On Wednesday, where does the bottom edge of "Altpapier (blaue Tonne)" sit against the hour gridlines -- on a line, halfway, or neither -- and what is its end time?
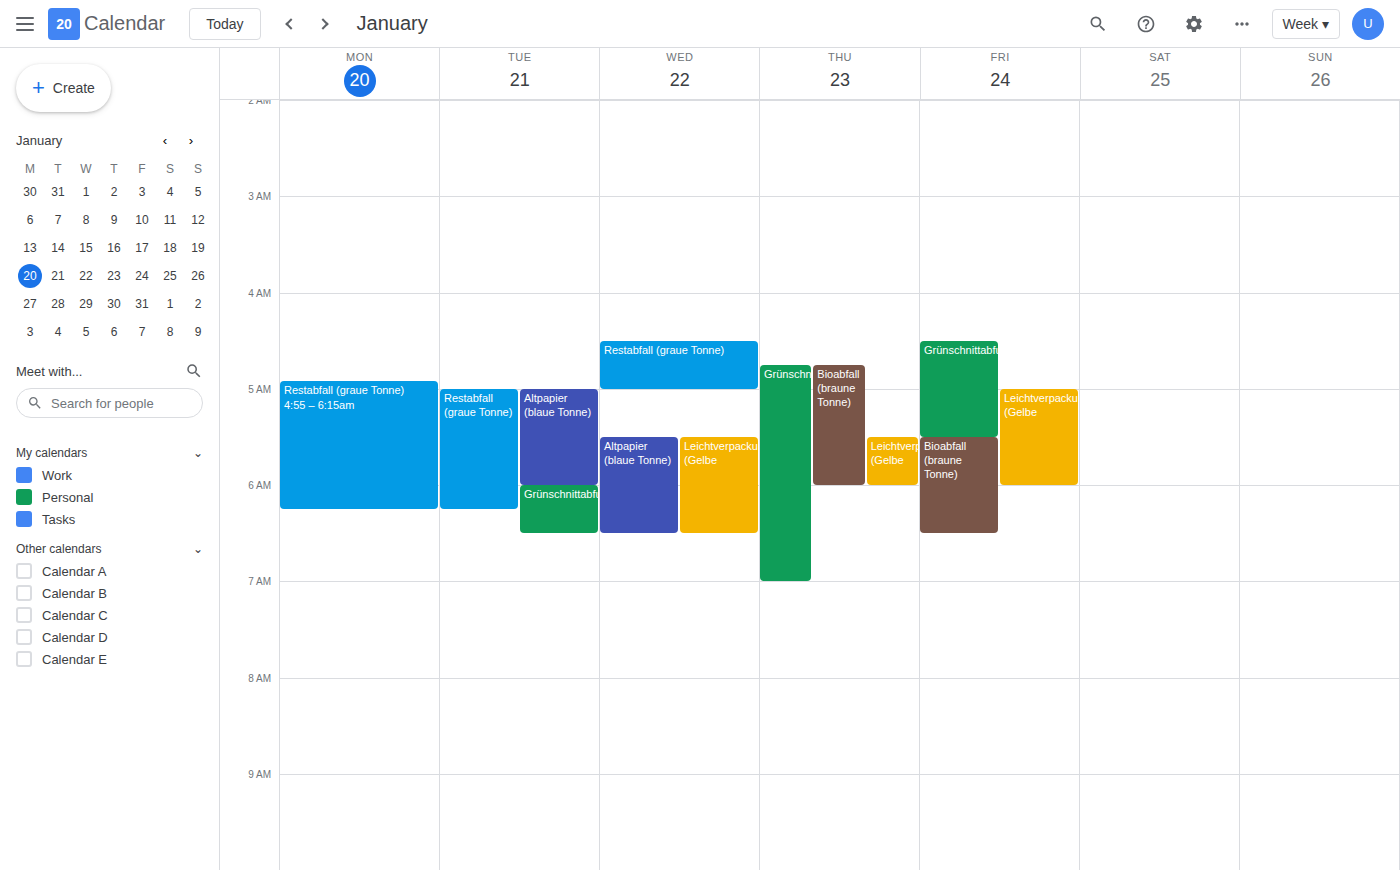
6:30 AM -- halfway between the 6 AM and 7 AM lines.